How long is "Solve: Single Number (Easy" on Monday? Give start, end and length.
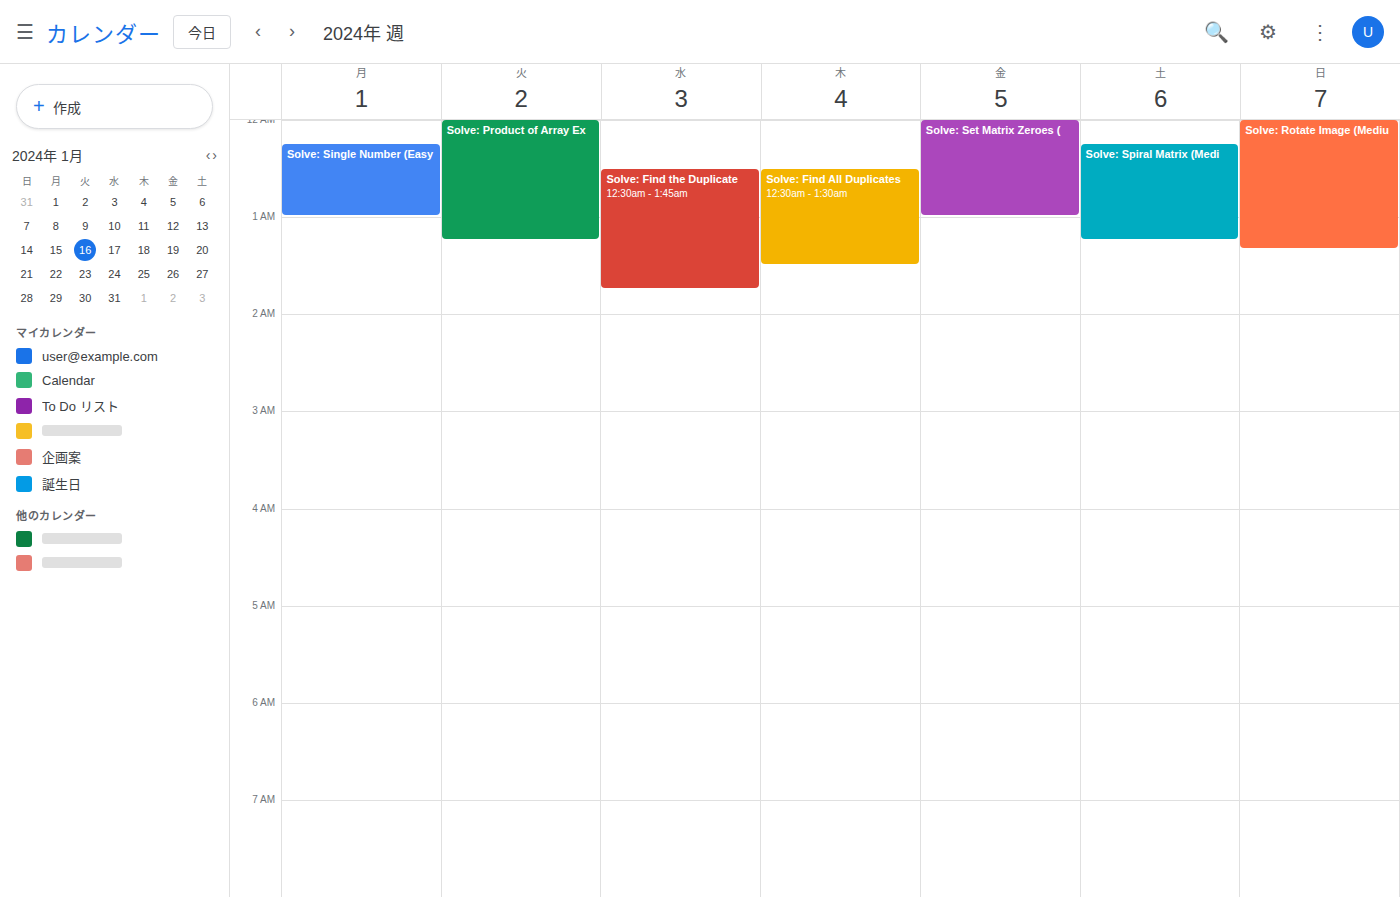
12:15 AM to 1:00 AM, 45 minutes